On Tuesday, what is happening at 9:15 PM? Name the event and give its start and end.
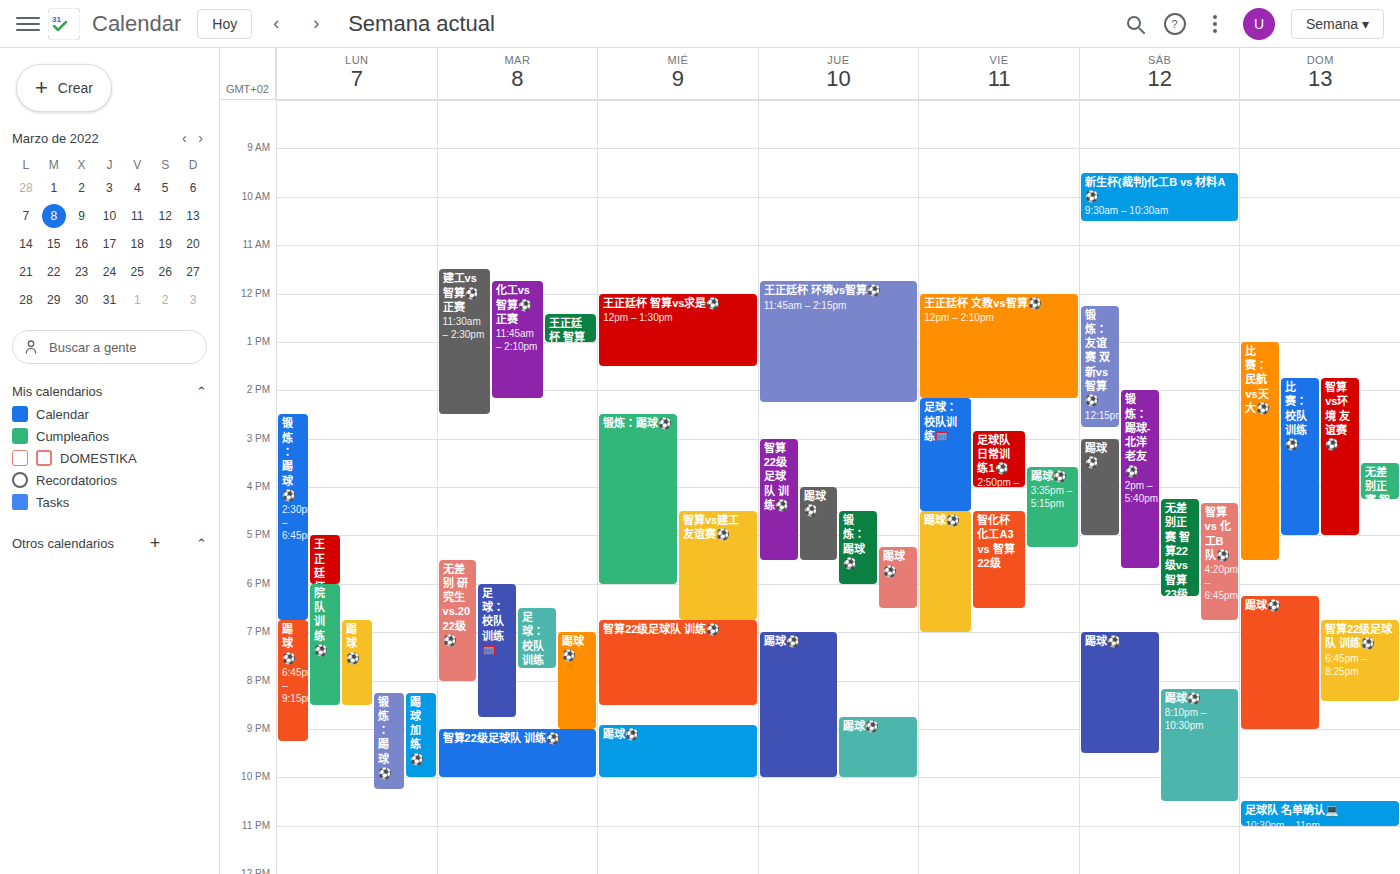
"智算22级足球队 训练⚽️", 9:00 PM to 10:00 PM